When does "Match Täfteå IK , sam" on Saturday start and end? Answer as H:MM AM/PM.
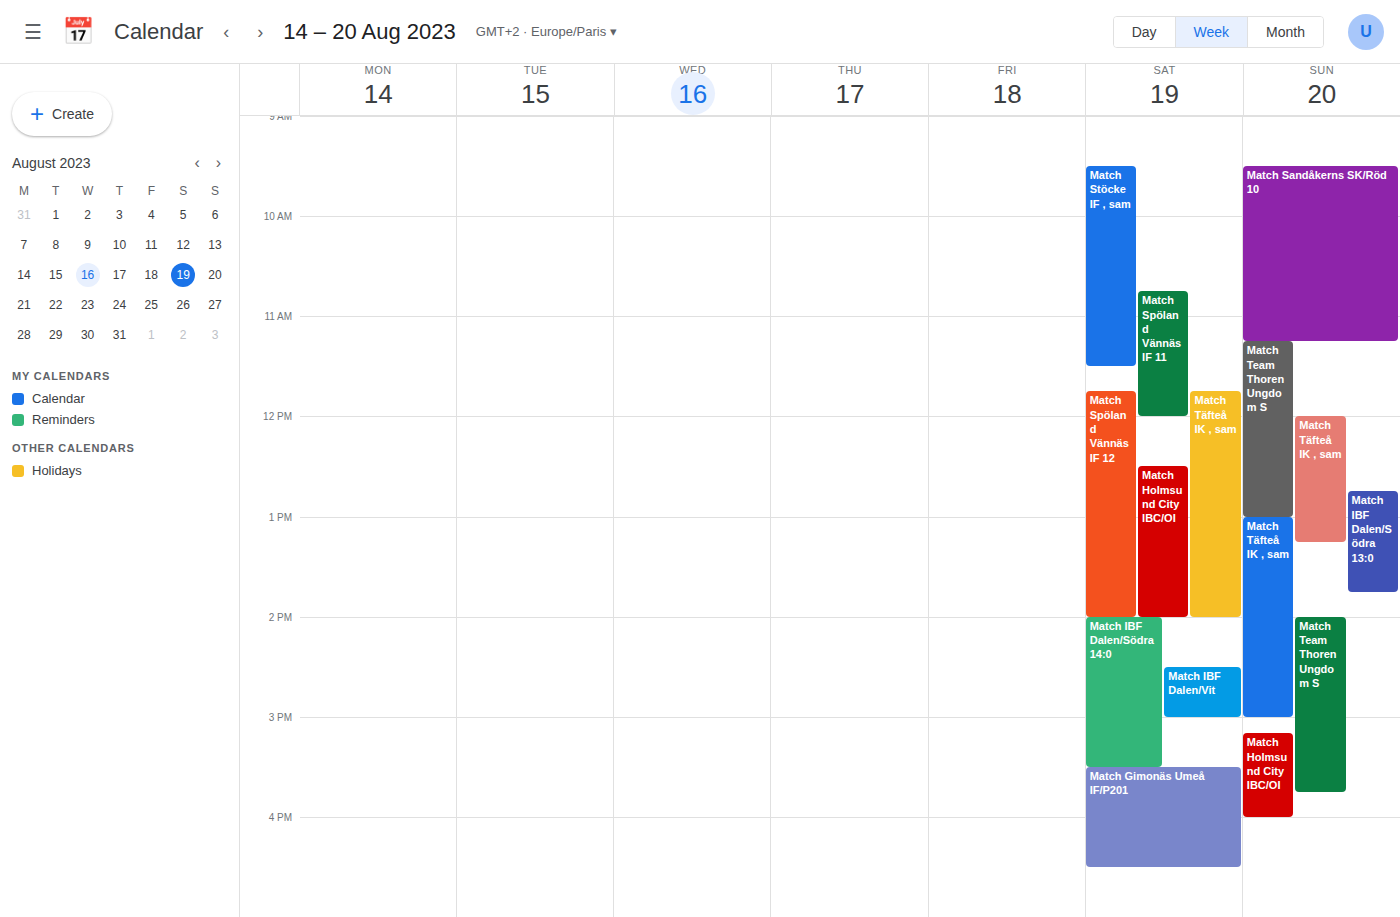
11:45 AM to 2:00 PM